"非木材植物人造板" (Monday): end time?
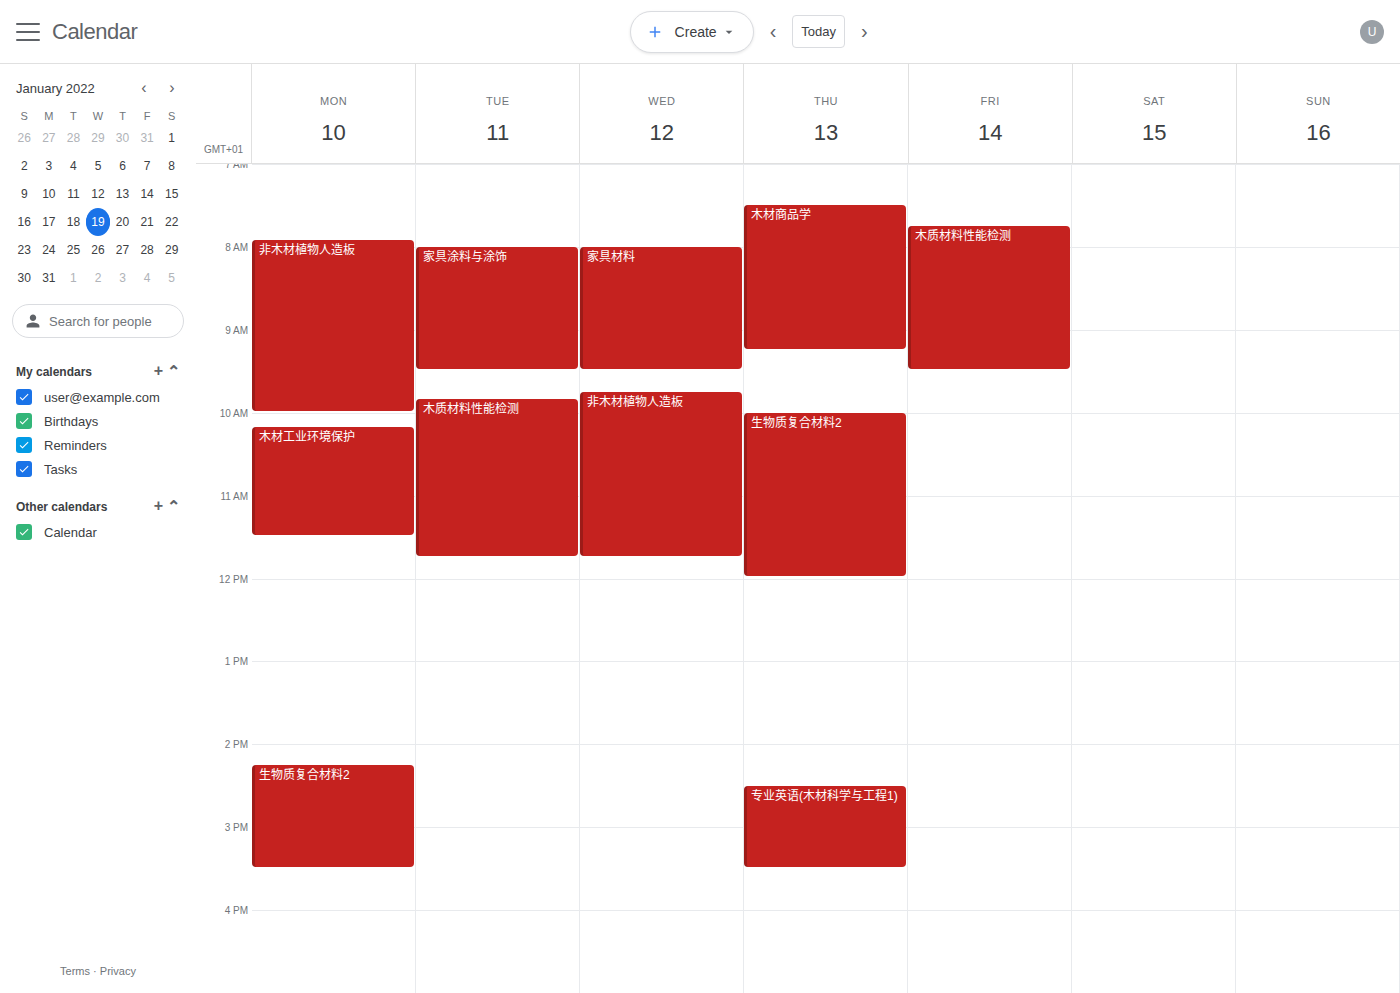
10:00 AM